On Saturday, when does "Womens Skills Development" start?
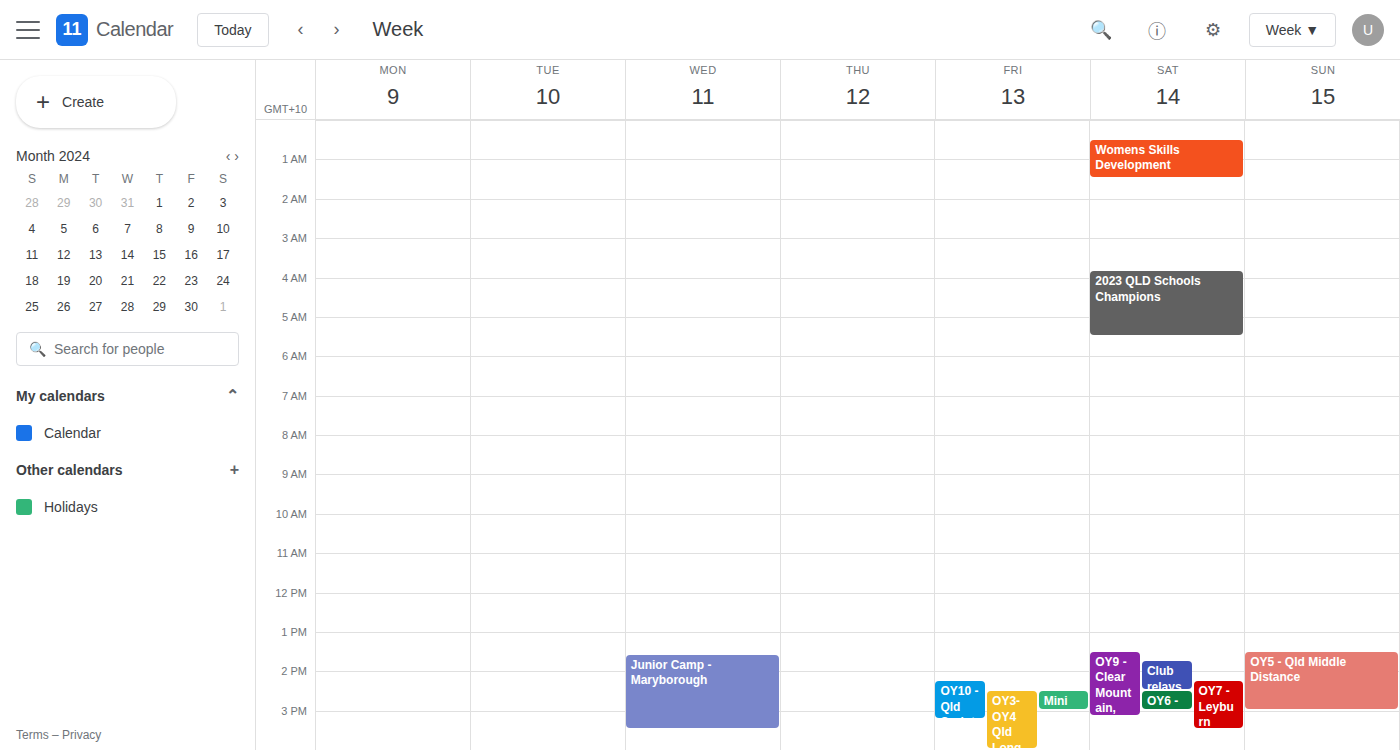
00:30